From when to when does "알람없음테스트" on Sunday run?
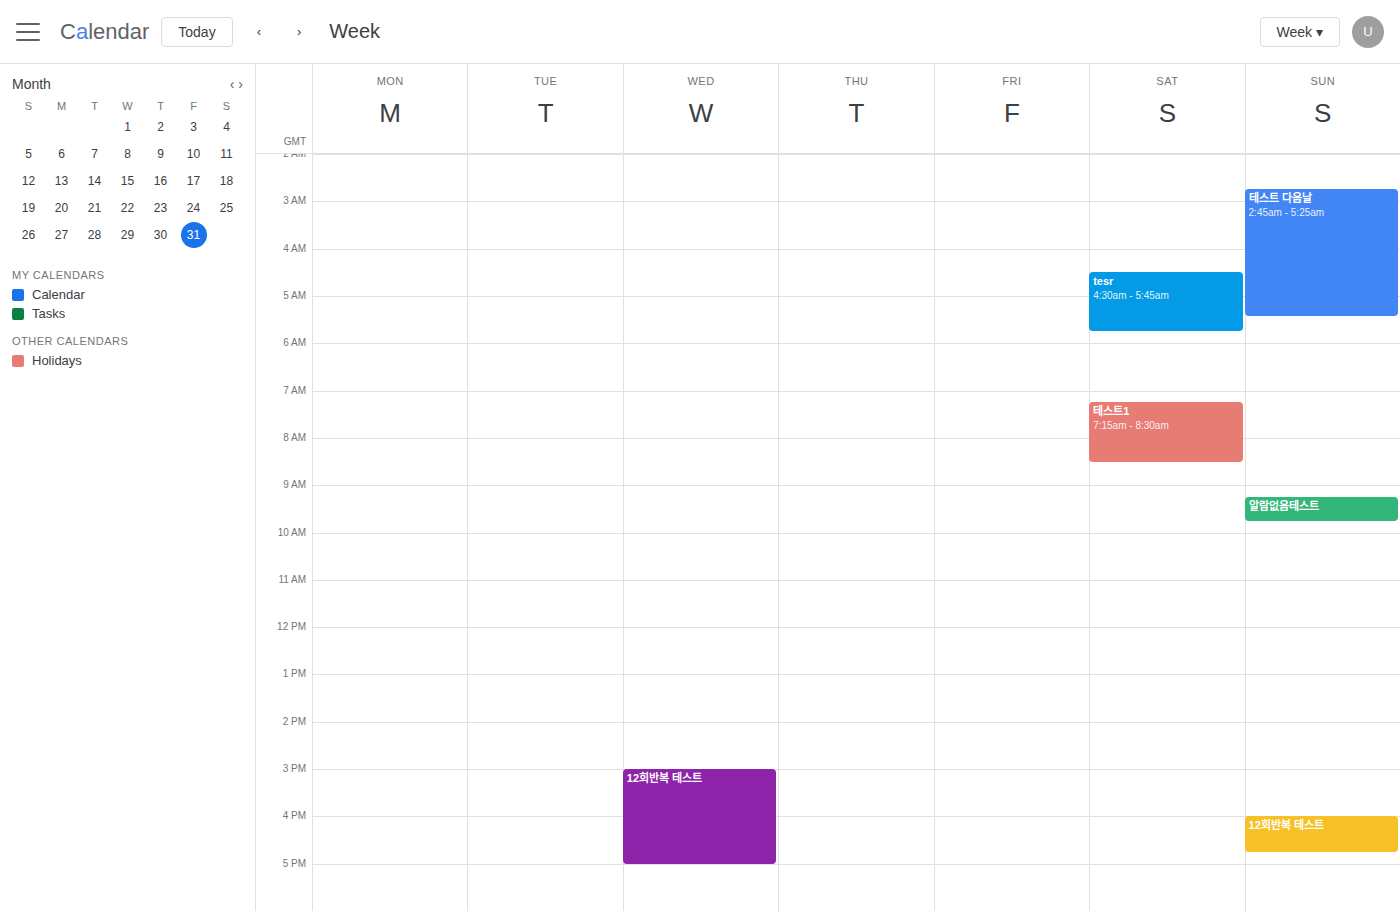
9:15 AM to 9:45 AM